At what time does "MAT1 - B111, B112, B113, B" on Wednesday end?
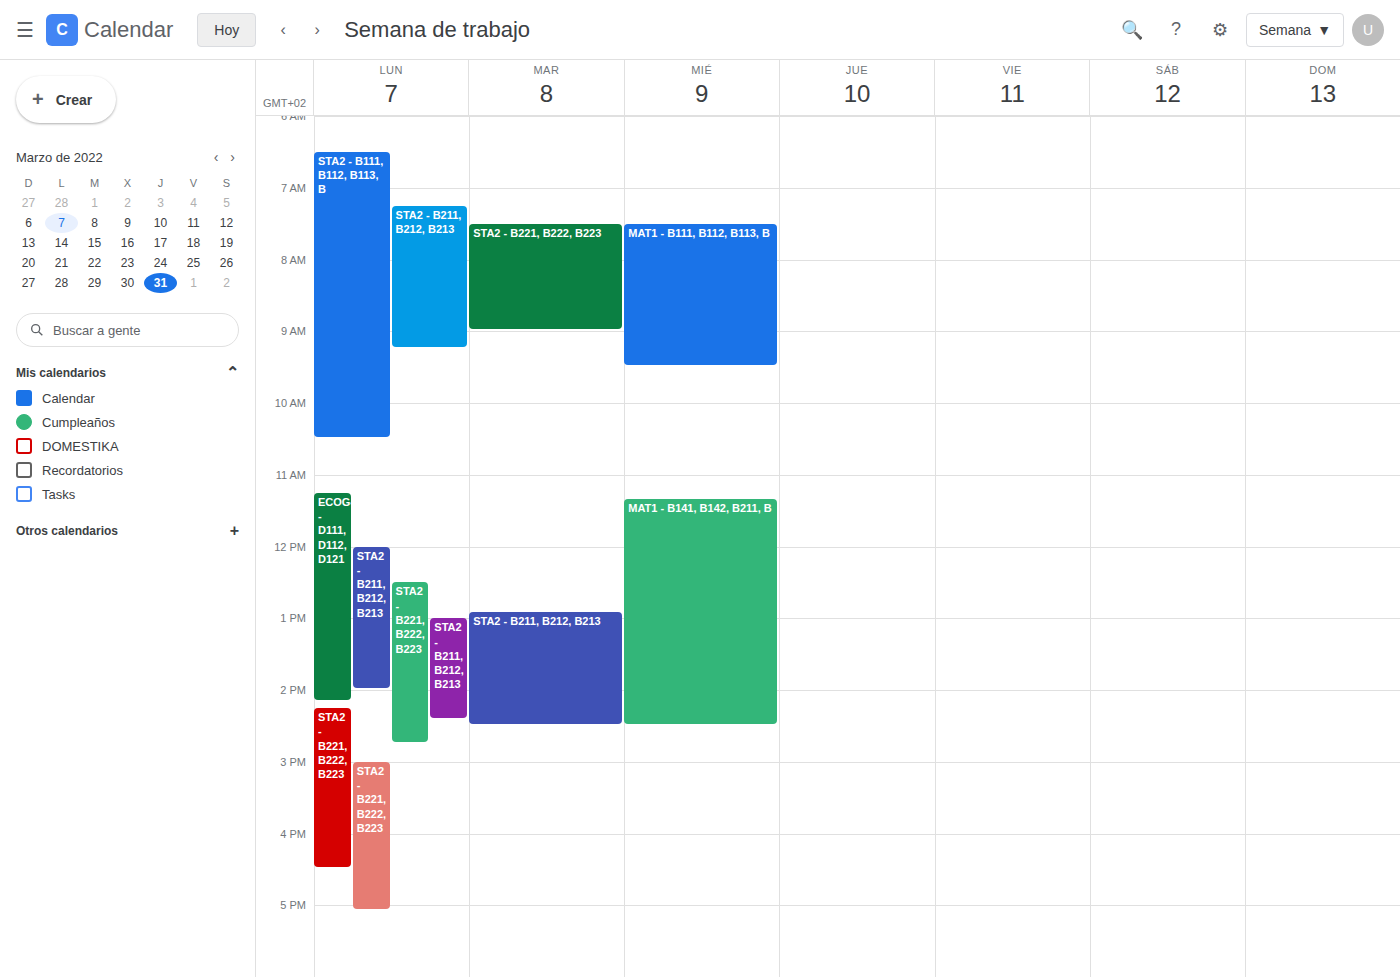
9:30 AM